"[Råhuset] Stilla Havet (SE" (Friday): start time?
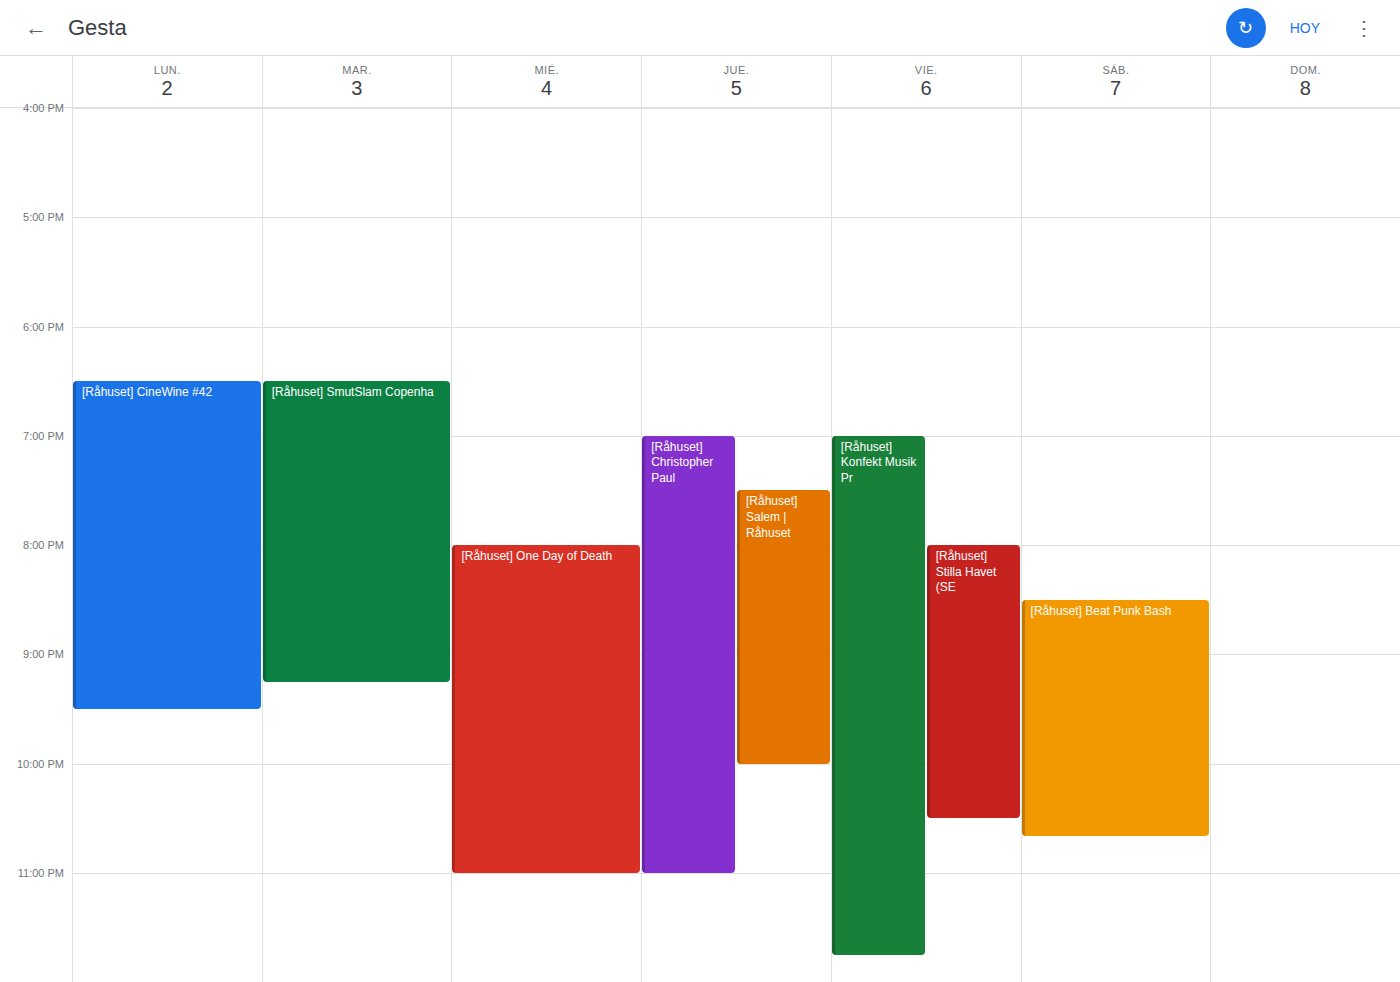
8:00 PM